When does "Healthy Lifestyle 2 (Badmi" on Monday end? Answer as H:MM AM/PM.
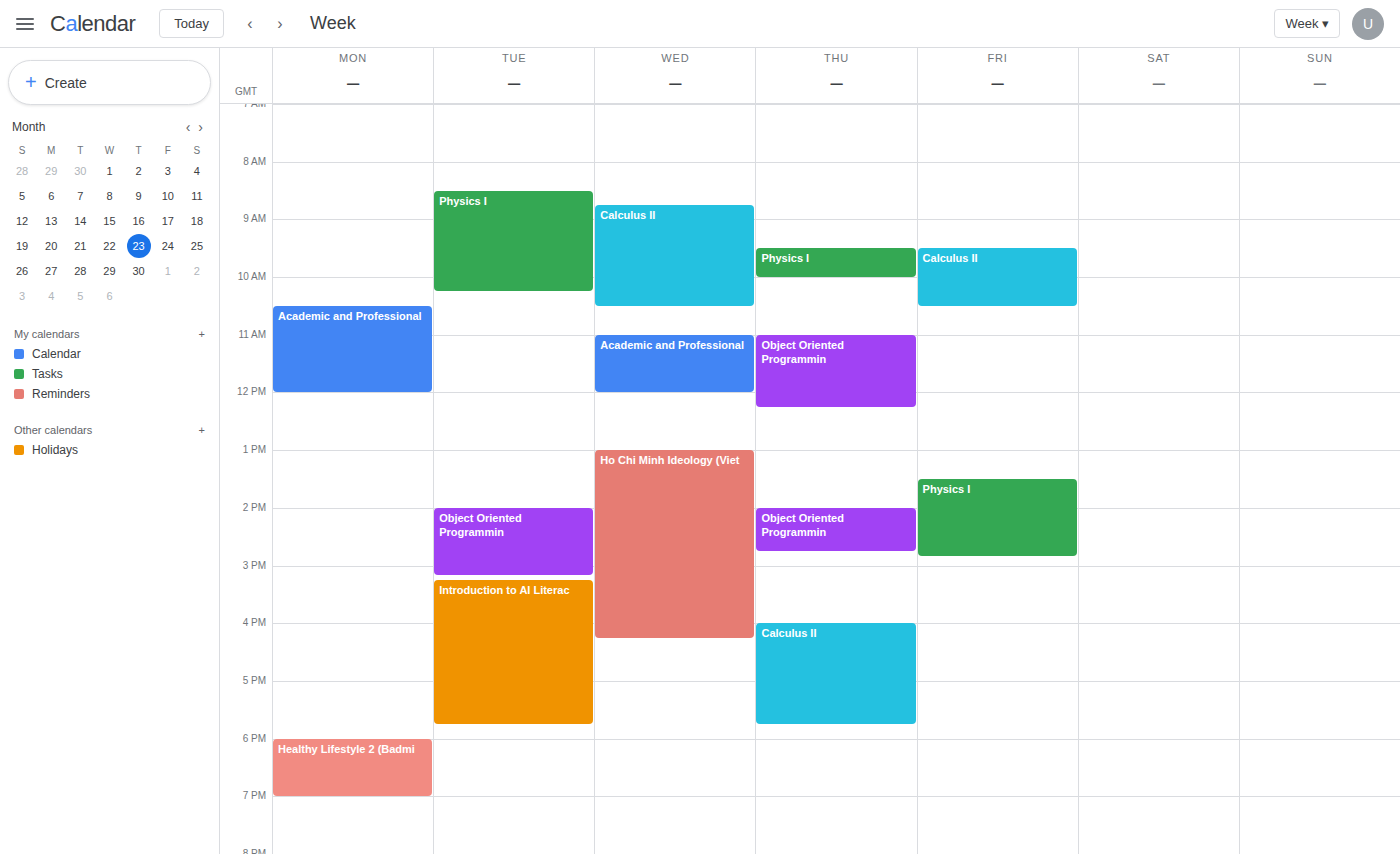
7:00 PM